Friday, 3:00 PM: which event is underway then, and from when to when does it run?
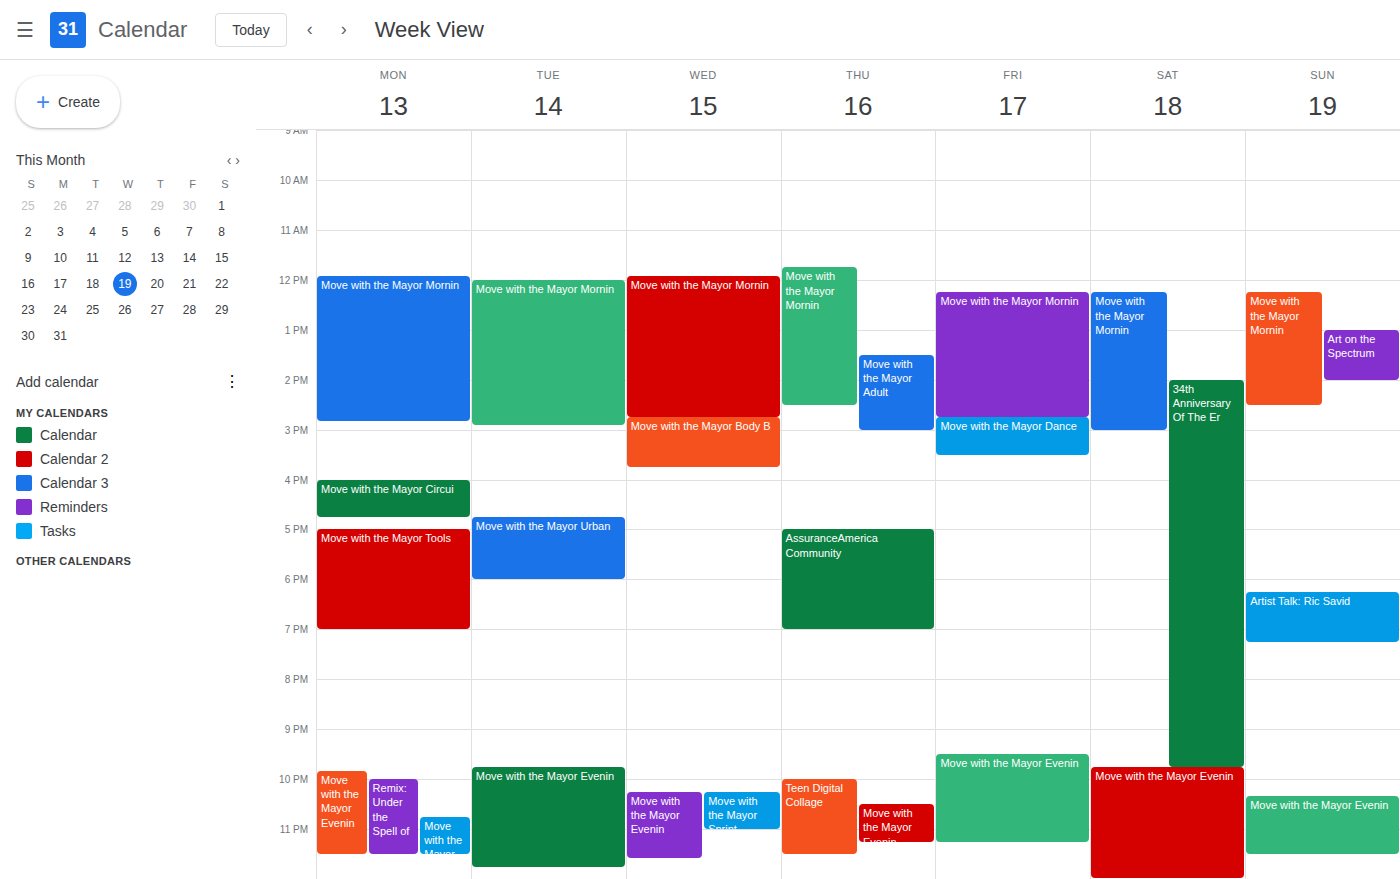
"Move with the Mayor Dance", 2:45 PM to 3:30 PM